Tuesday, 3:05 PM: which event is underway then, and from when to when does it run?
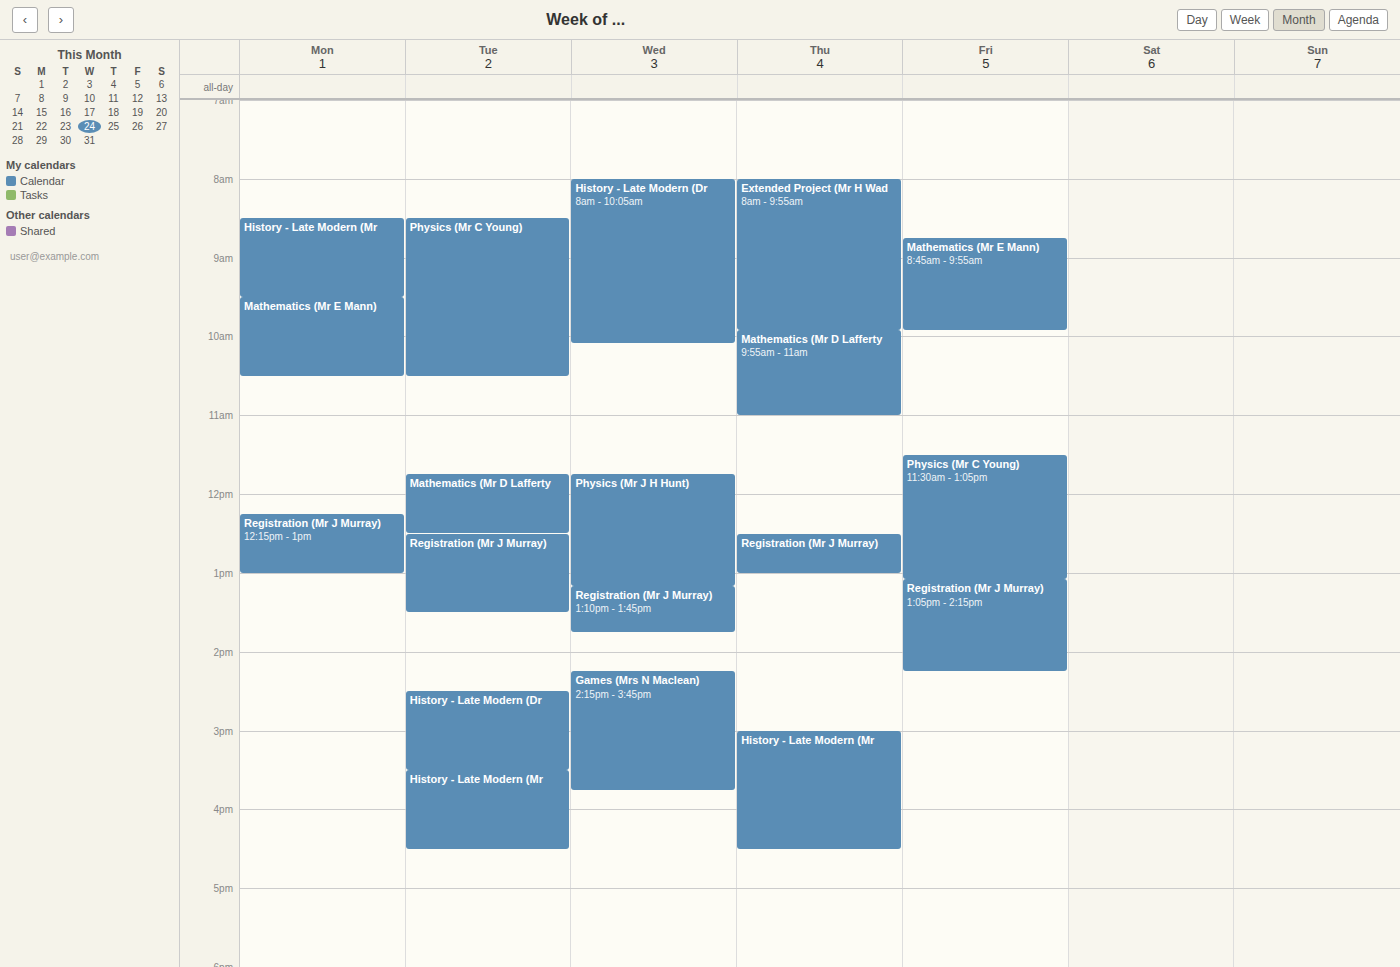
"History - Late Modern (Dr", 2:30 PM to 3:30 PM